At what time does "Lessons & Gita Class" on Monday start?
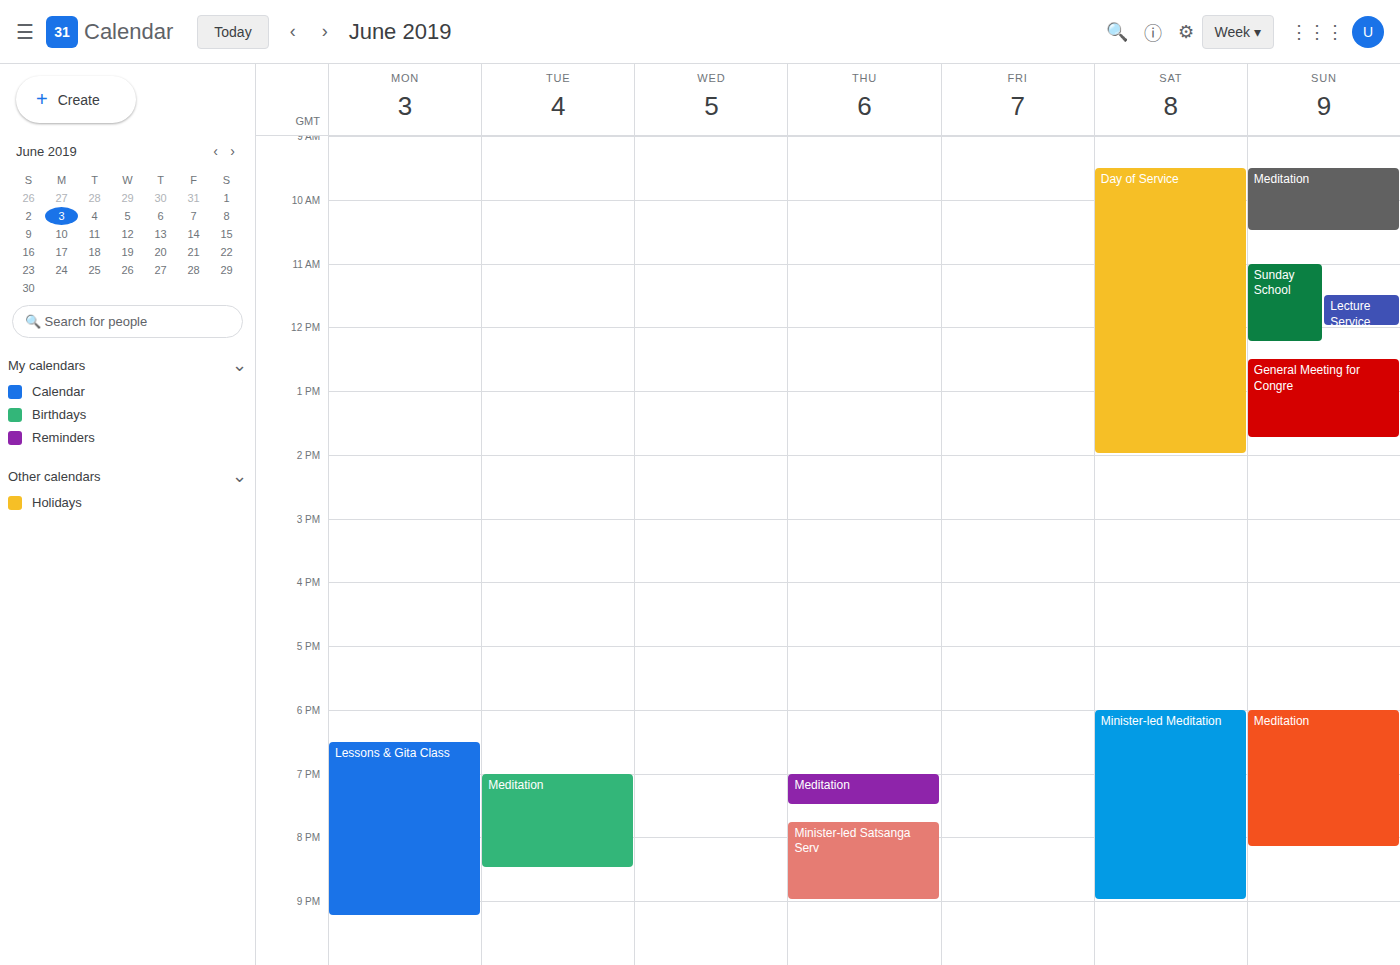
6:30 PM